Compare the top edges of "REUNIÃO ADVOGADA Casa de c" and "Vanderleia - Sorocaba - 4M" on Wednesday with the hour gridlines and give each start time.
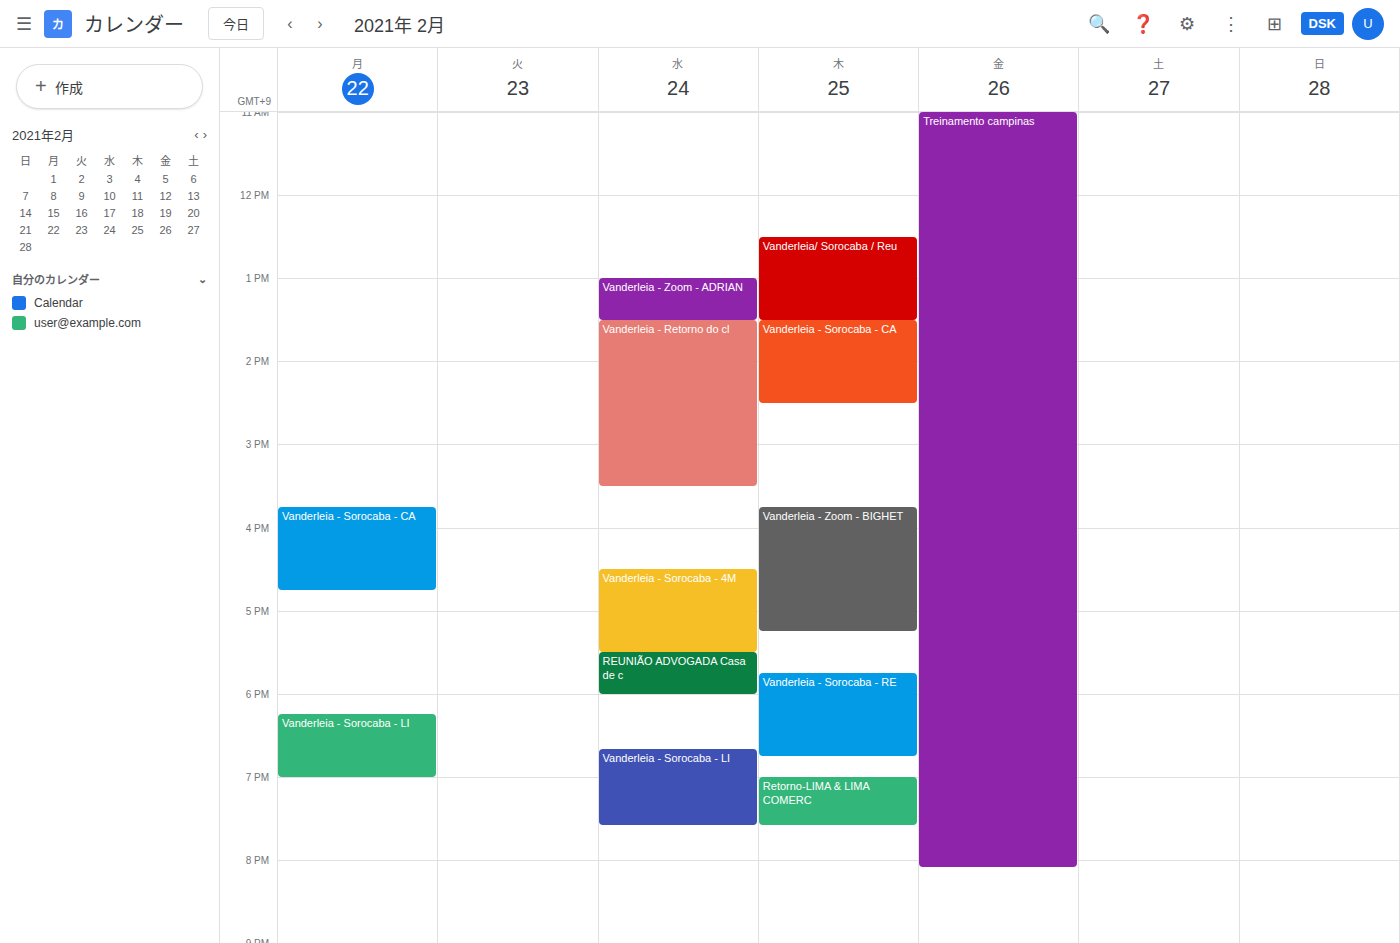
"REUNIÃO ADVOGADA Casa de c": 5:30 PM, halfway between the 5 PM and 6 PM lines. "Vanderleia - Sorocaba - 4M": 4:30 PM, halfway between the 4 PM and 5 PM lines.